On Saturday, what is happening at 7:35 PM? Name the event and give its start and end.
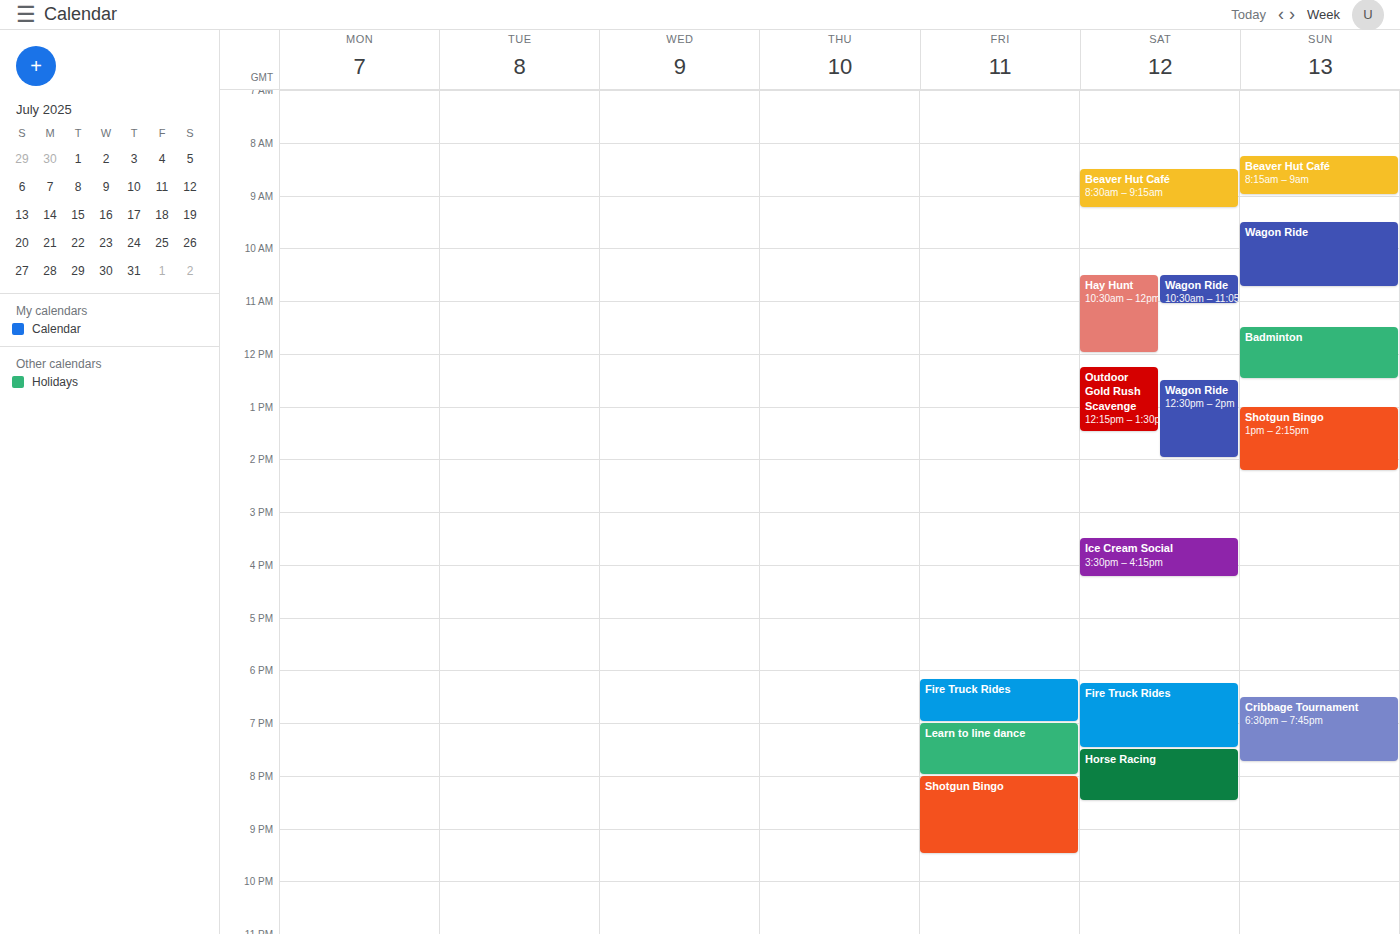
"Horse Racing", 7:30 PM to 8:30 PM